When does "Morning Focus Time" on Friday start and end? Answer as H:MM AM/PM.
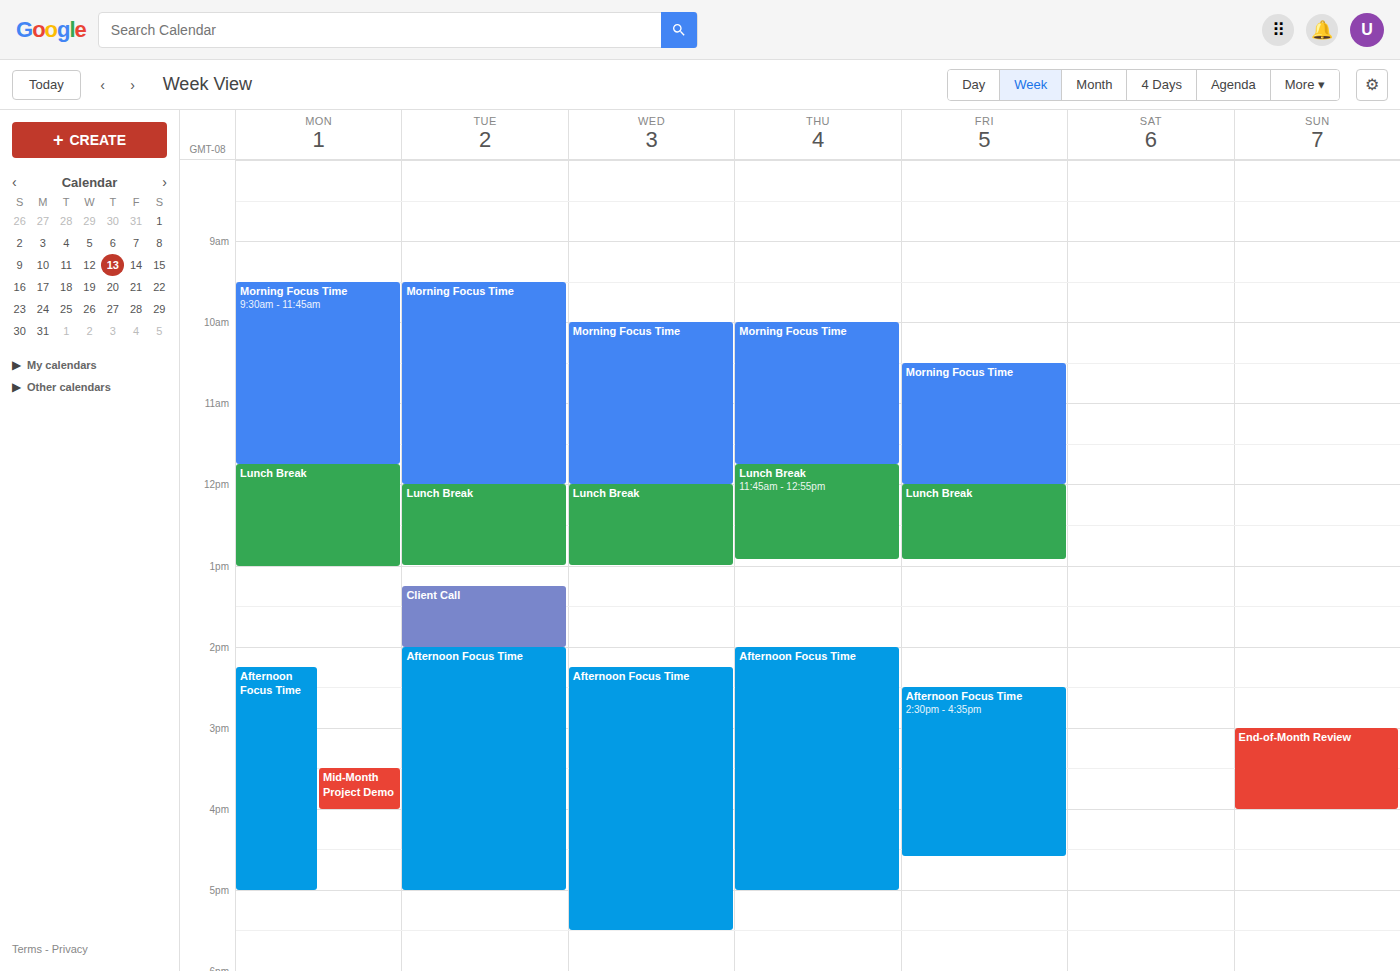
10:30 AM to 12:00 PM